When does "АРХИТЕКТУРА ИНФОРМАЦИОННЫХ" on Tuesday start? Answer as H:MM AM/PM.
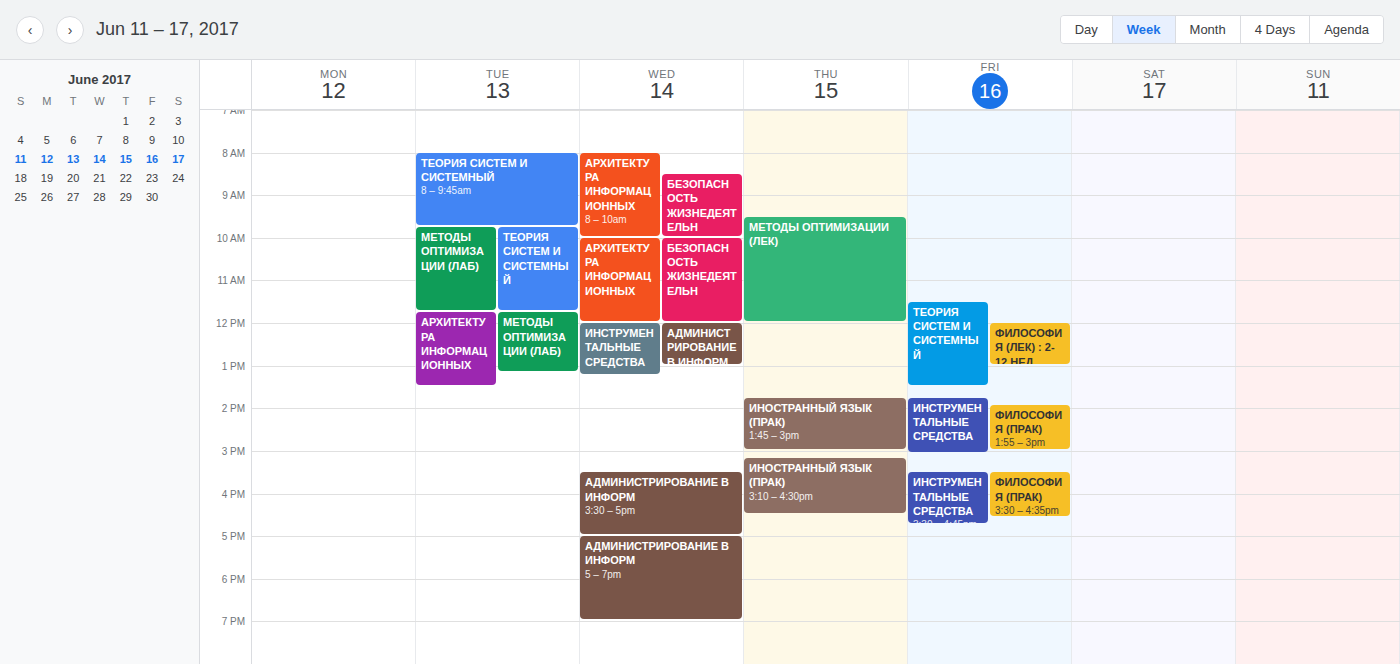
11:45 AM